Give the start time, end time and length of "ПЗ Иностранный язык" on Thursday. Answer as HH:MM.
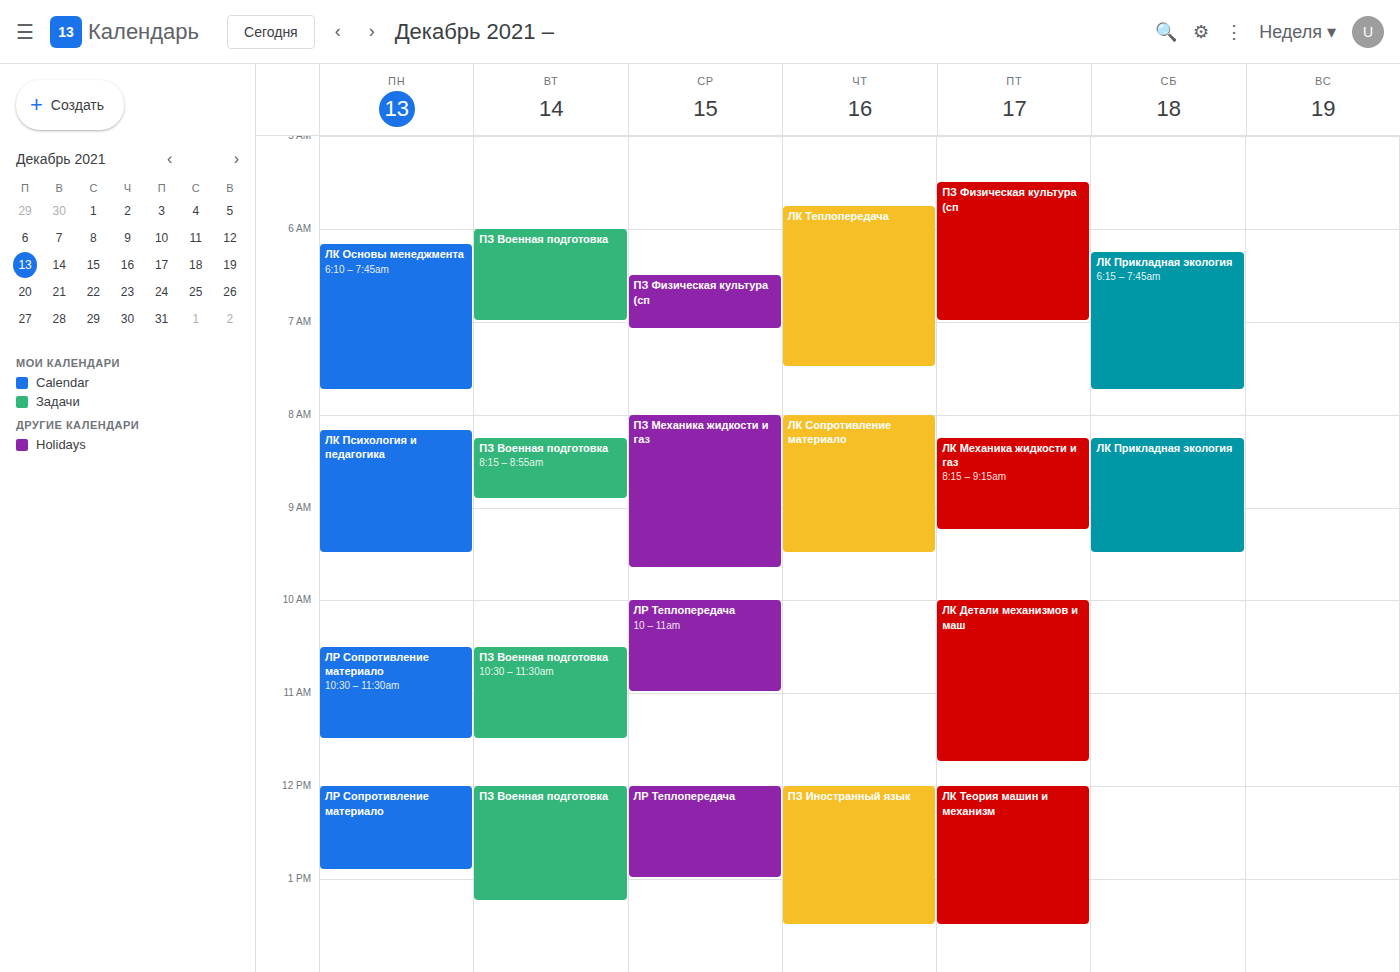
12:00 to 13:30, 1 hour 30 minutes